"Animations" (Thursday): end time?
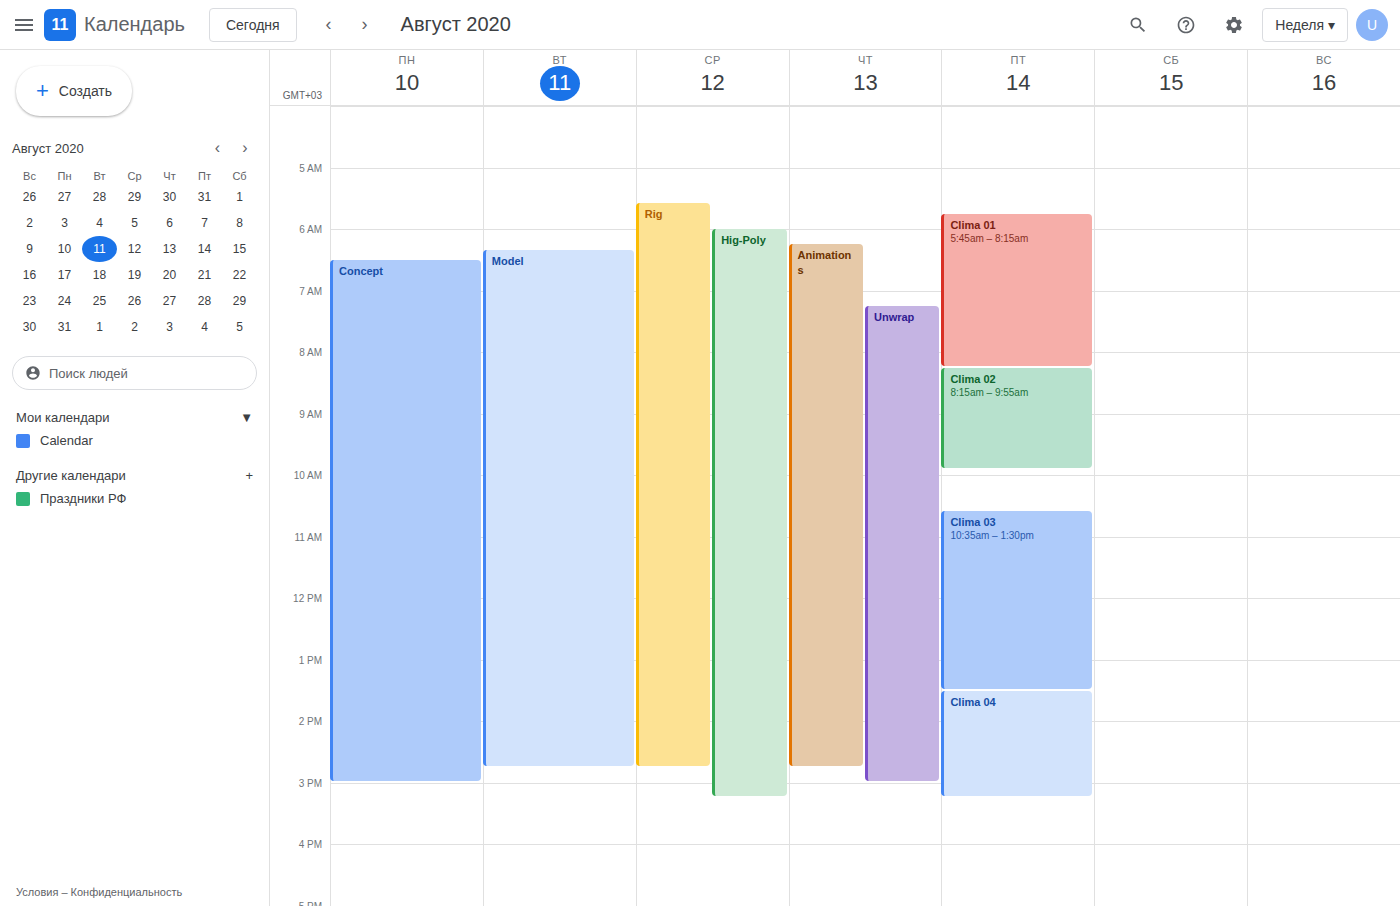
2:45 PM